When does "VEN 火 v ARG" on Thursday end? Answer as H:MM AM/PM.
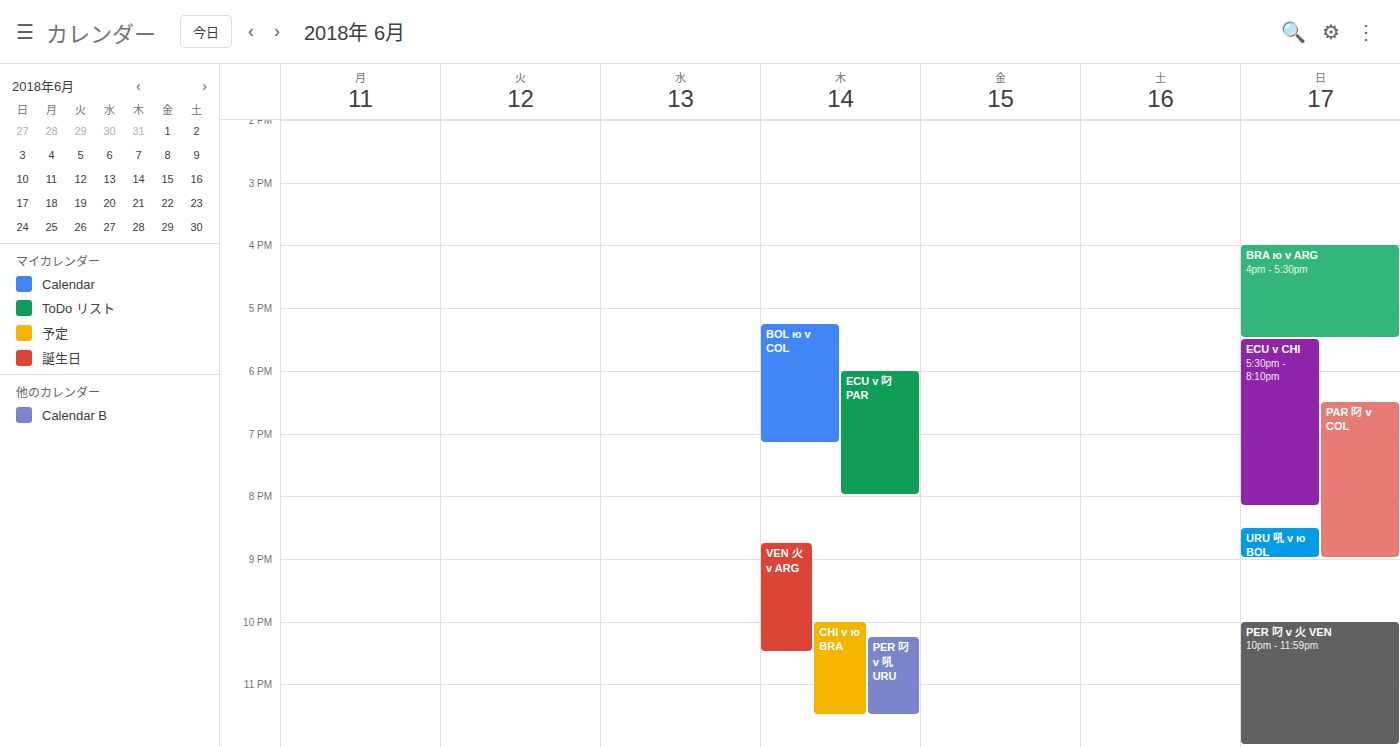
10:30 PM